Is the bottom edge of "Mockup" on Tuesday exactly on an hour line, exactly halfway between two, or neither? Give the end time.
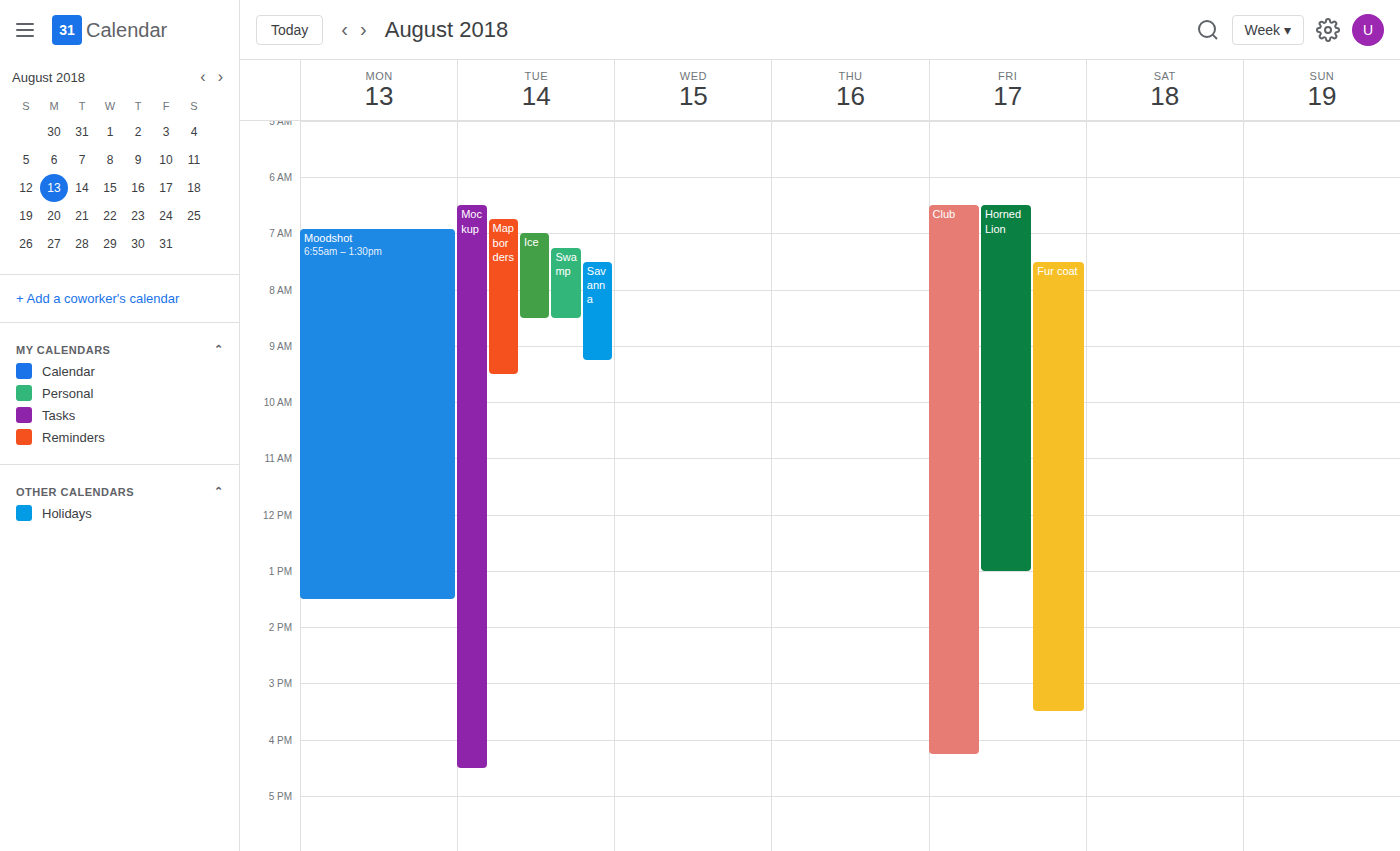
4:30 PM -- halfway between the 4 PM and 5 PM lines.